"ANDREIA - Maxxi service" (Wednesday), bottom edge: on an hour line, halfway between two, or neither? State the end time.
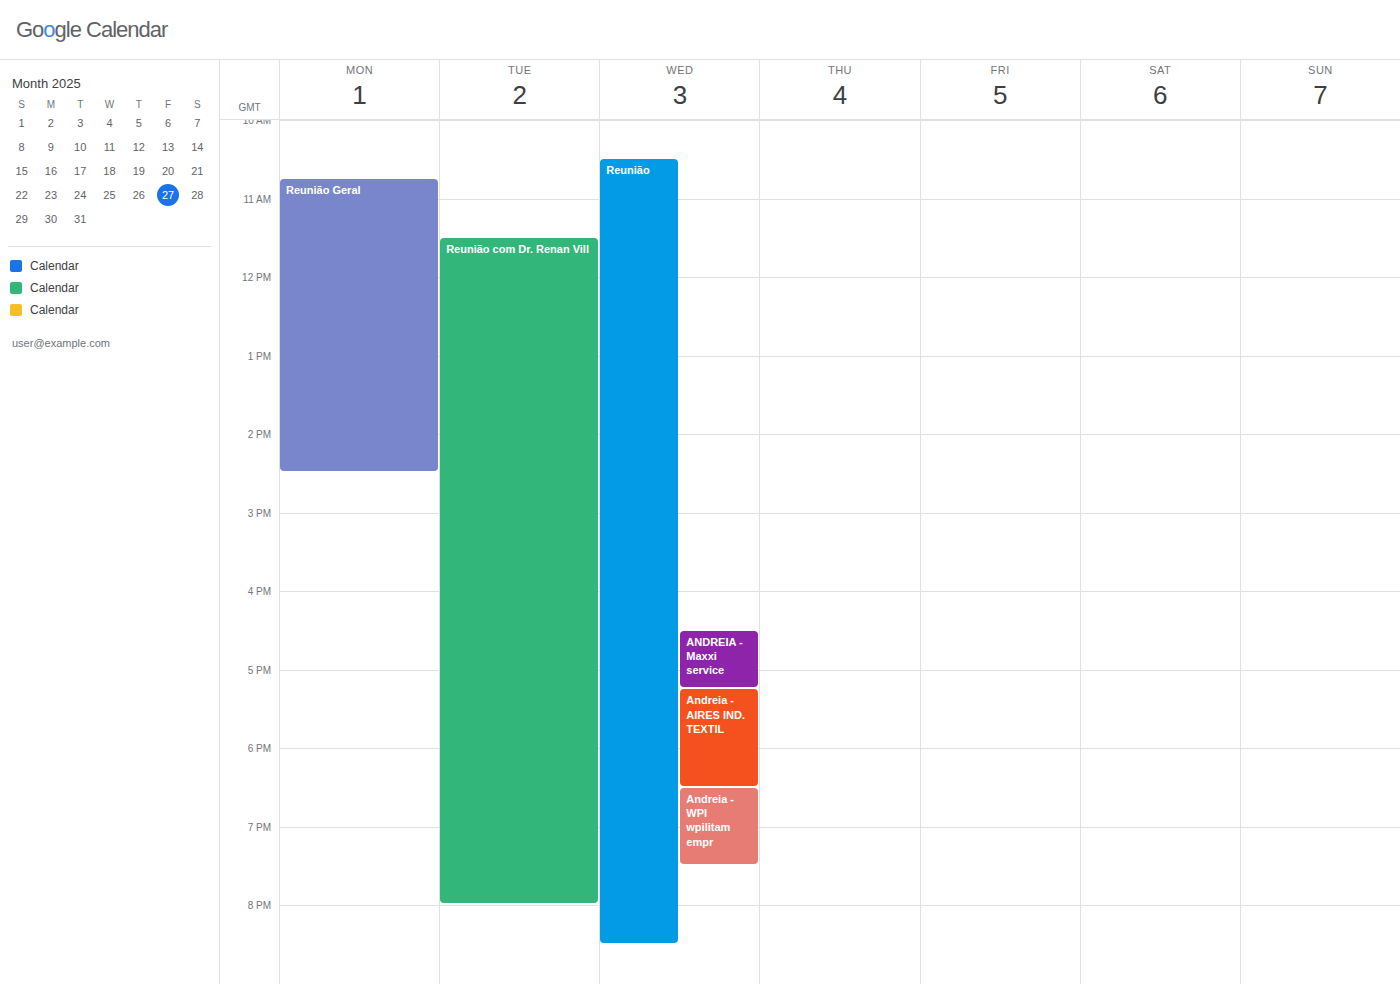
5:15 PM -- neither: a quarter of the way from the 5 PM line to the 6 PM line.